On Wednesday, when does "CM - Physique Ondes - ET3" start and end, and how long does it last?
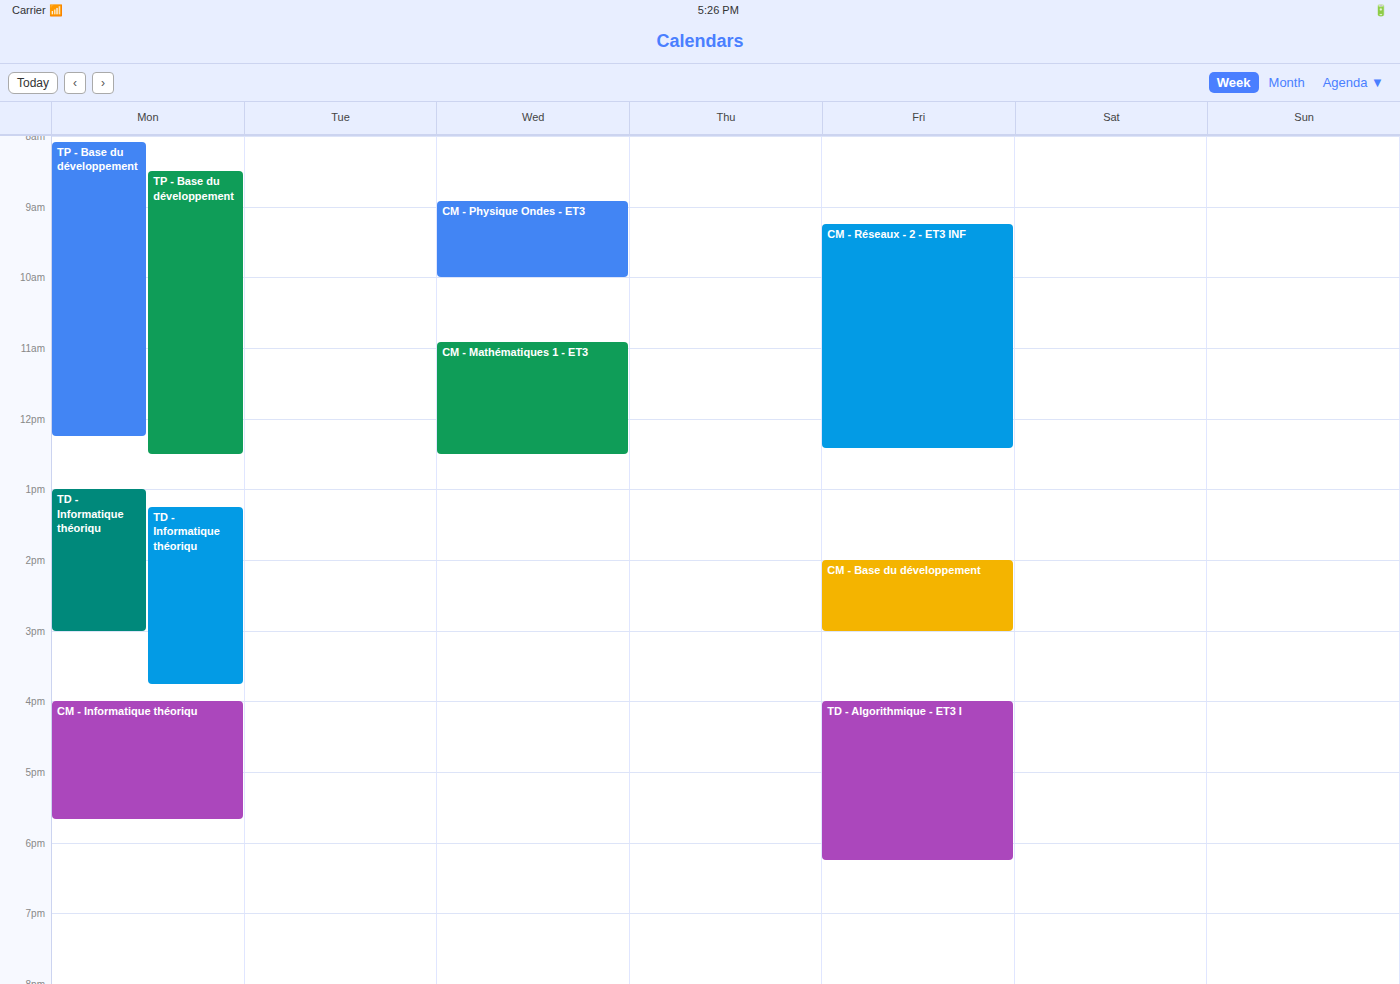
8:55 AM to 10:00 AM, 1 hour 5 minutes